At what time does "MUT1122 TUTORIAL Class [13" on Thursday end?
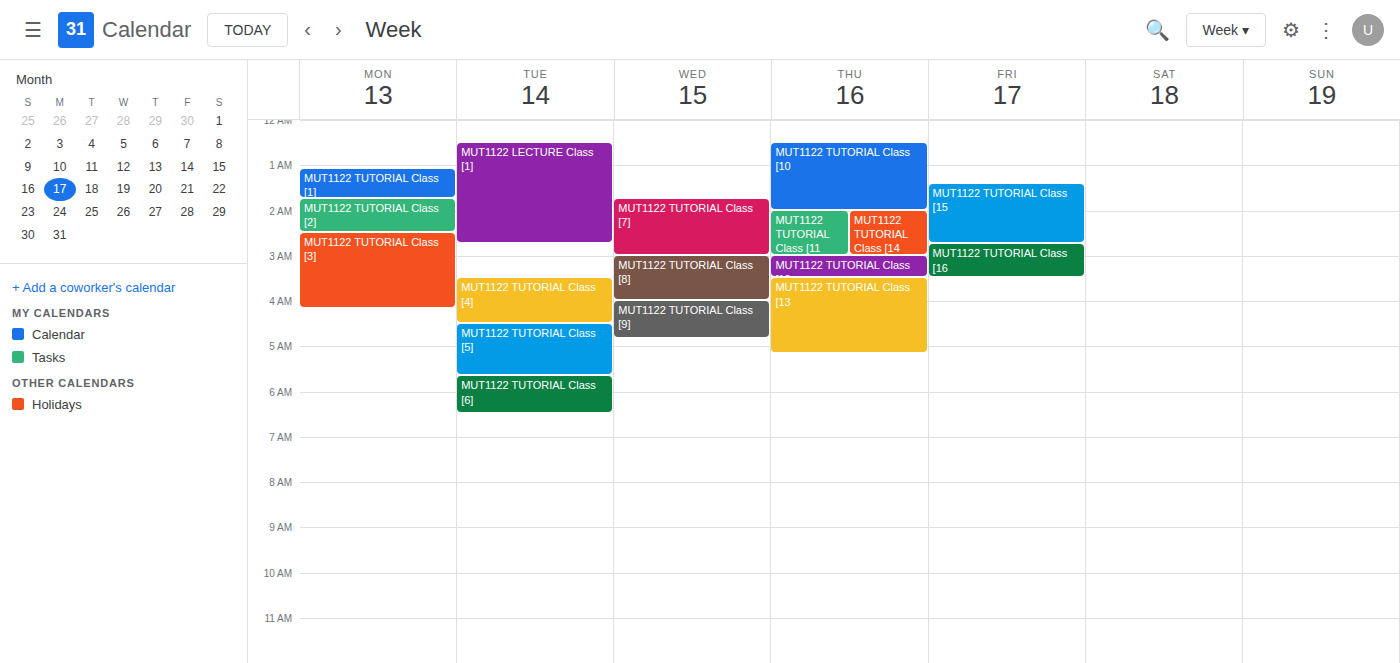
5:10 AM